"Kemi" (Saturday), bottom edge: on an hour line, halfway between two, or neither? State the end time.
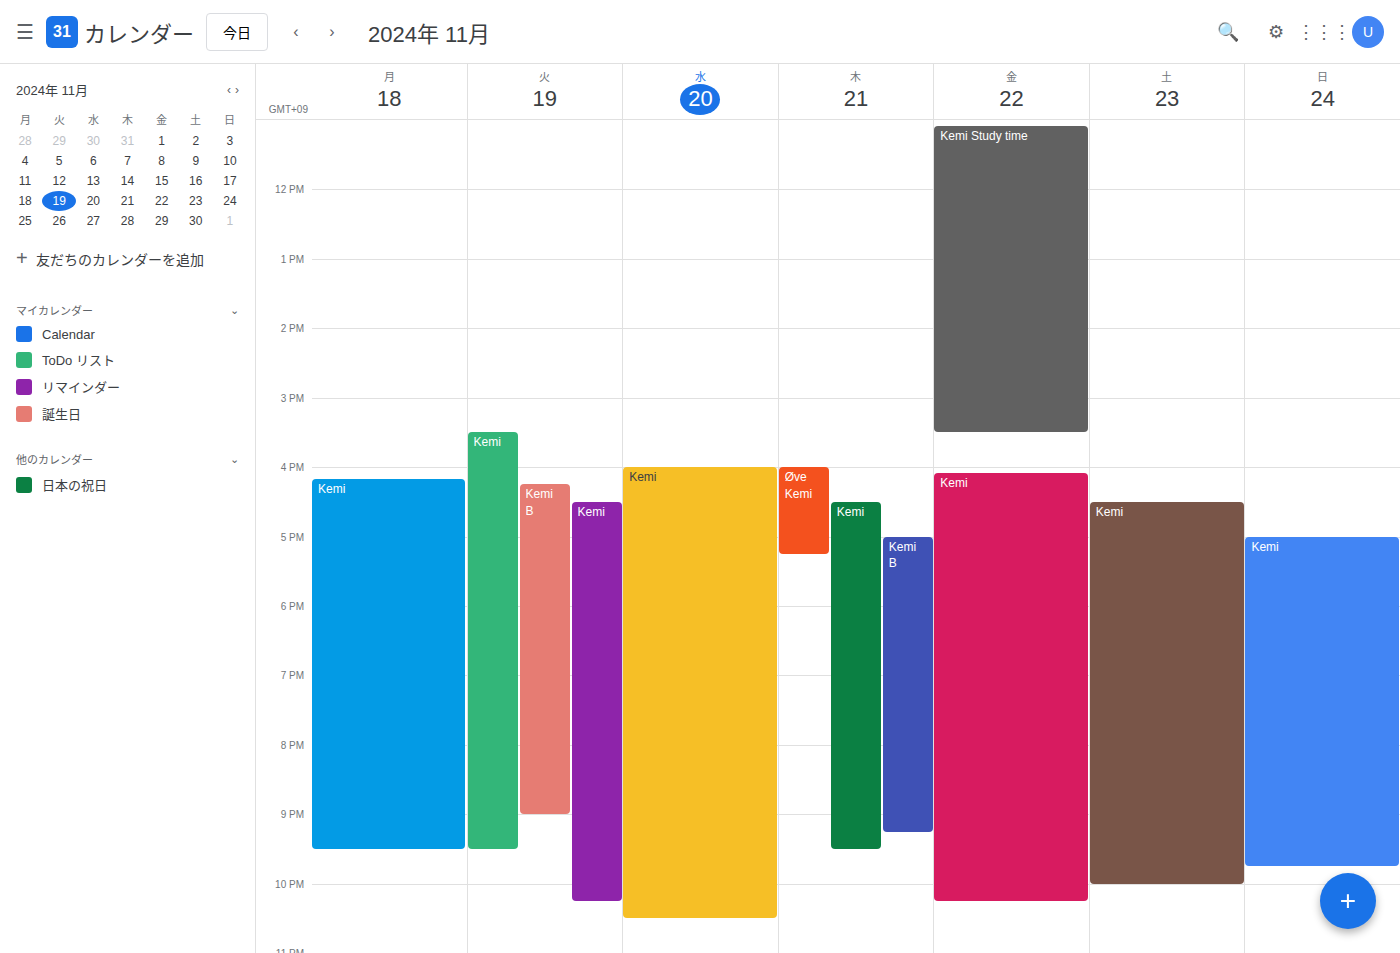
22:00 -- exactly on the 22:00 line.